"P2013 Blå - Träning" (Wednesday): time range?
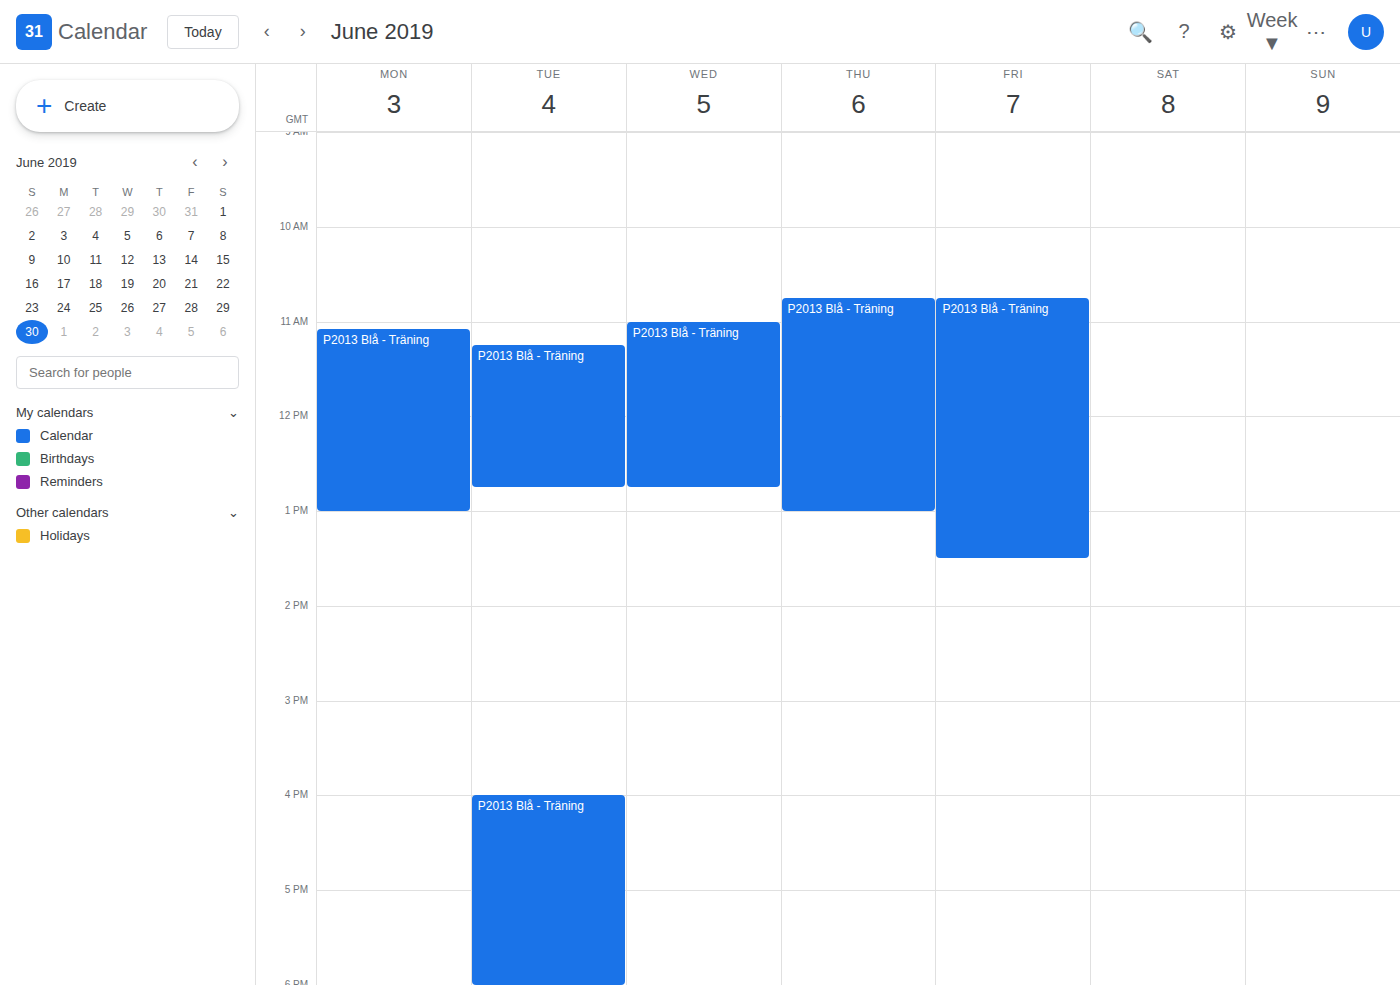
11:00 AM to 12:45 PM